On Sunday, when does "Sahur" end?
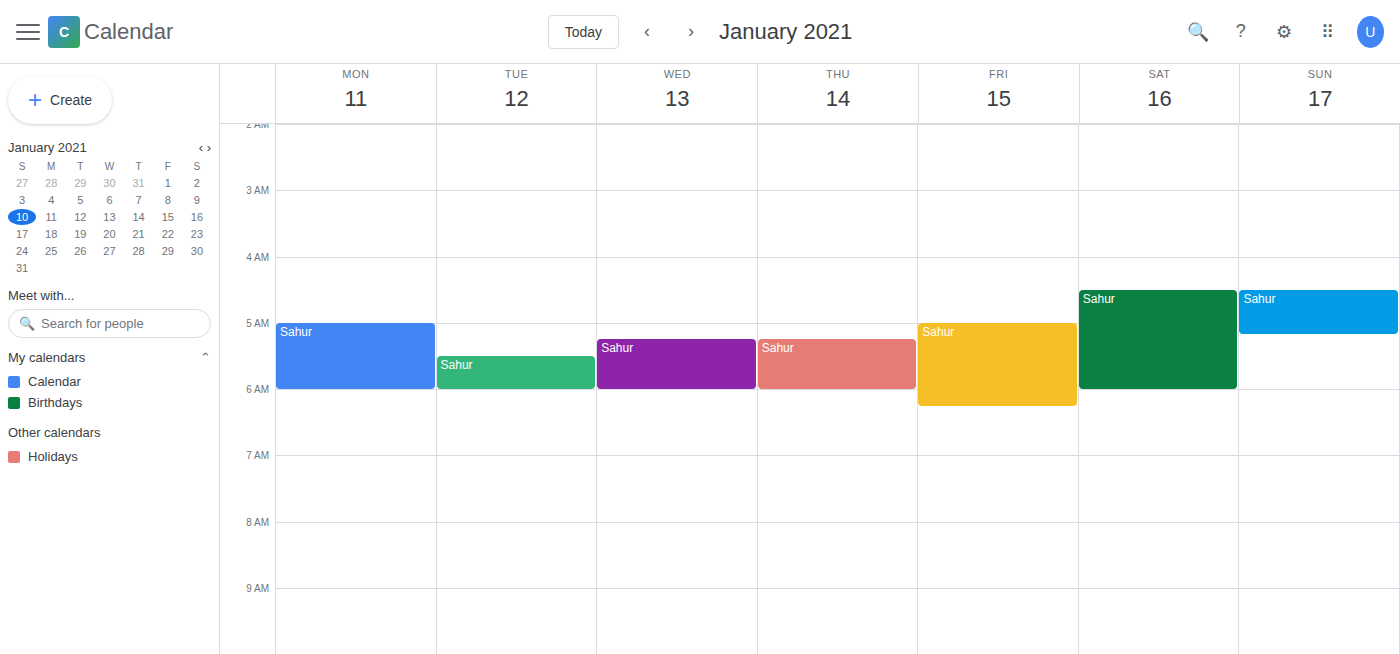
5:10 AM